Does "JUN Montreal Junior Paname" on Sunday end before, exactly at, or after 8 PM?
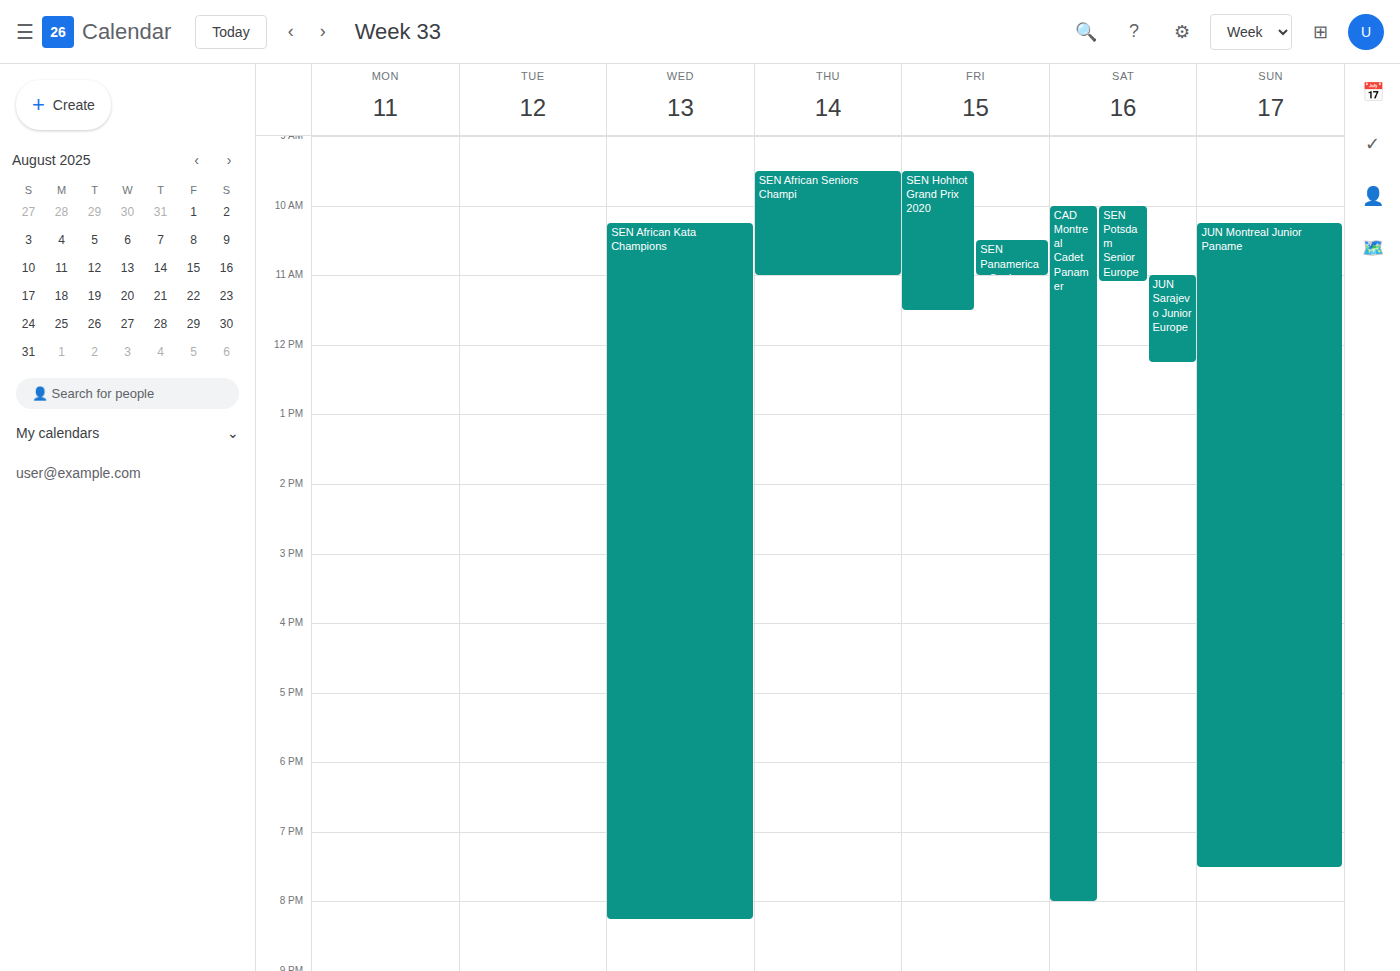
7:30 PM -- before 8 PM, 30 minutes above the 8 PM line.